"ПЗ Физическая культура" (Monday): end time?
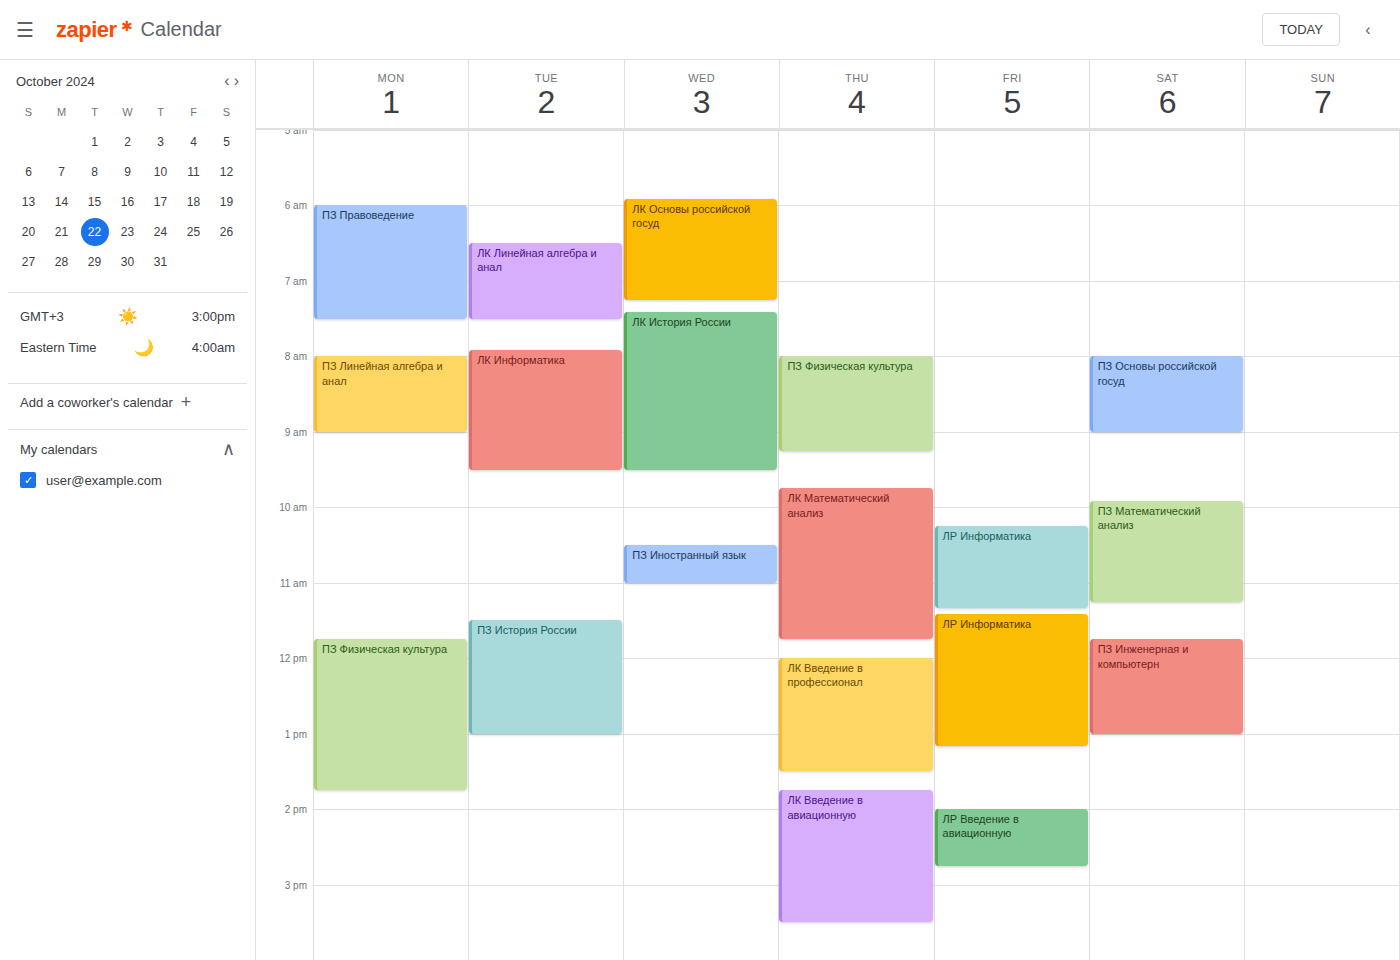
1:45 PM